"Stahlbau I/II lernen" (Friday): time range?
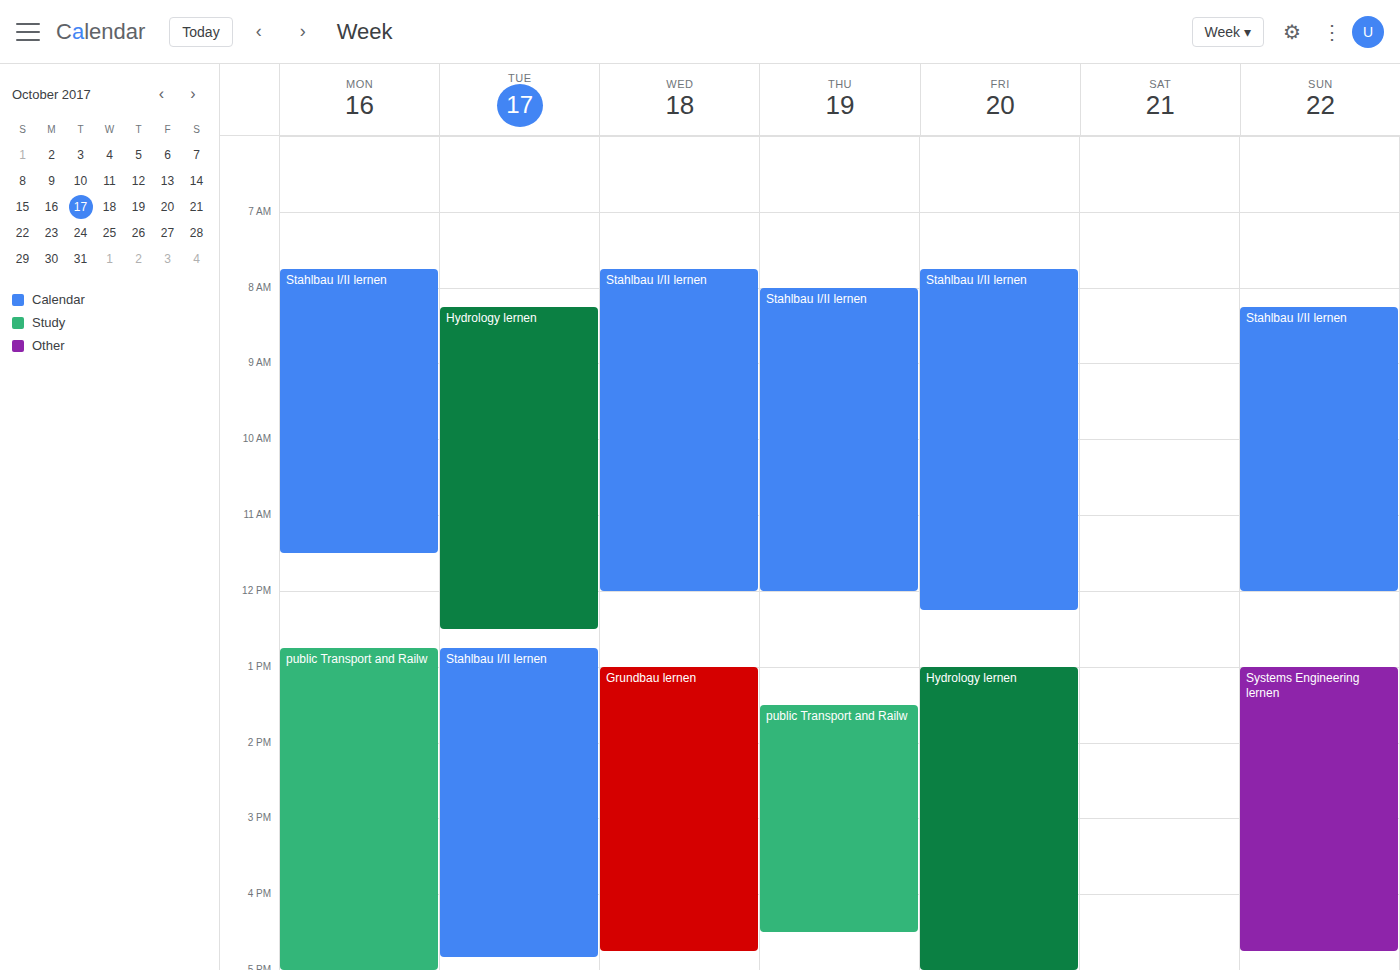
7:45 AM to 12:15 PM